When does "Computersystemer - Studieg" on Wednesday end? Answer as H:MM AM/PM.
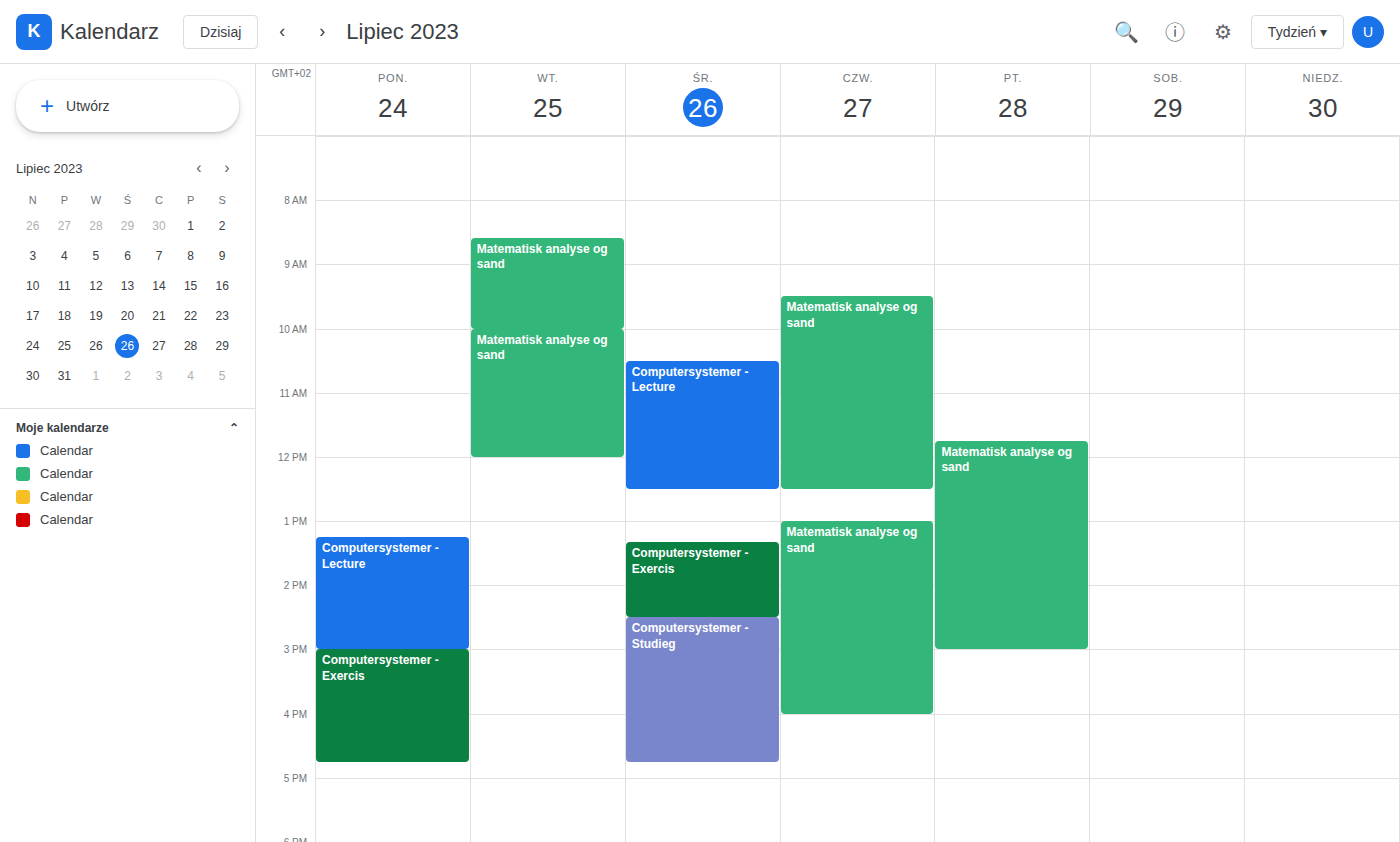
4:45 PM